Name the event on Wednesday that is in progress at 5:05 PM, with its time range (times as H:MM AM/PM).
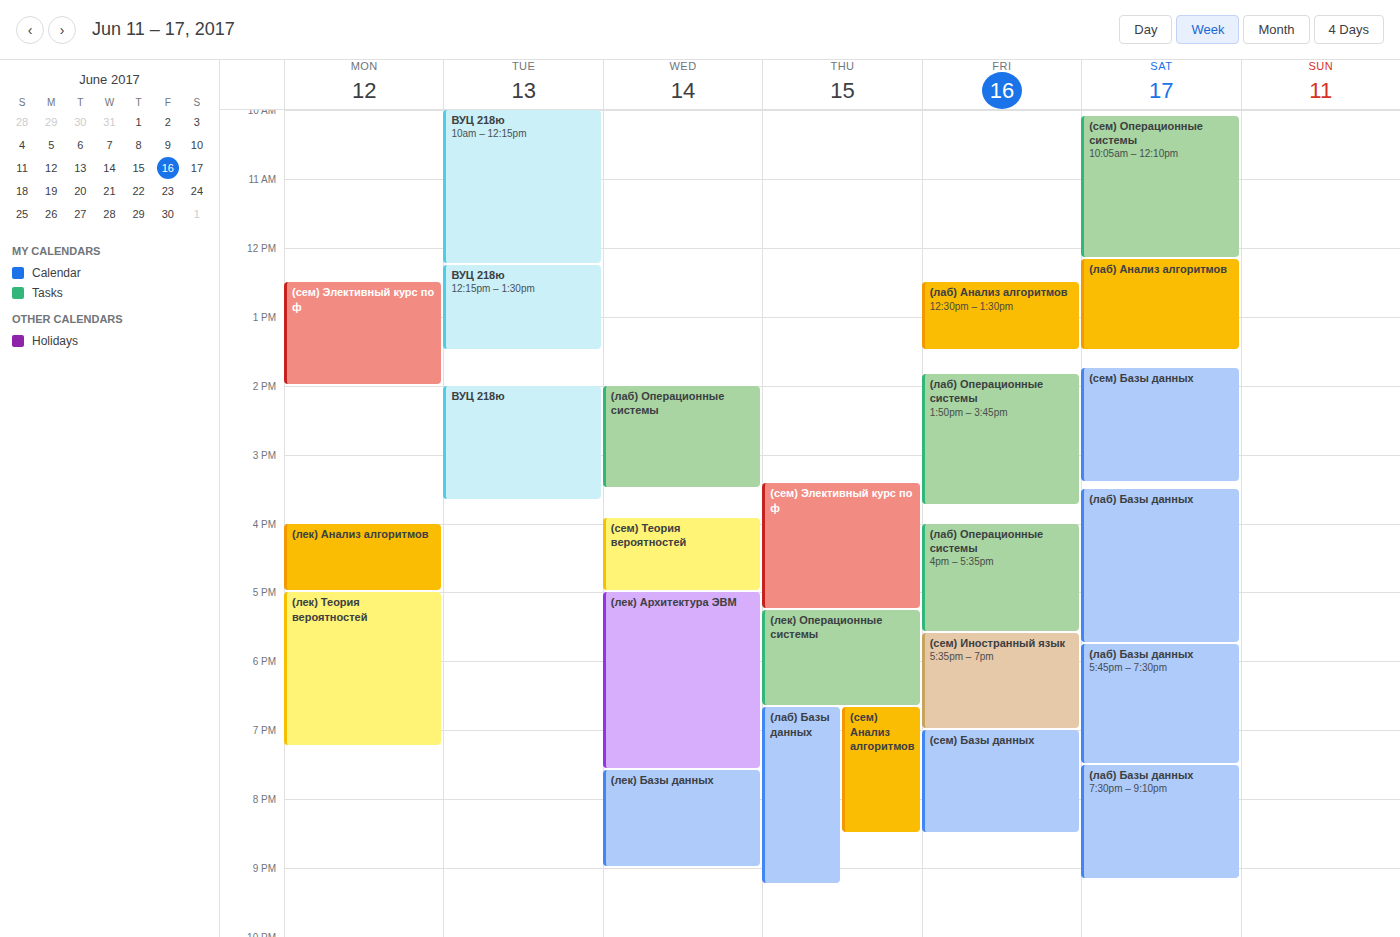
"(лек) Архитектура ЭВМ", 5:00 PM to 7:35 PM